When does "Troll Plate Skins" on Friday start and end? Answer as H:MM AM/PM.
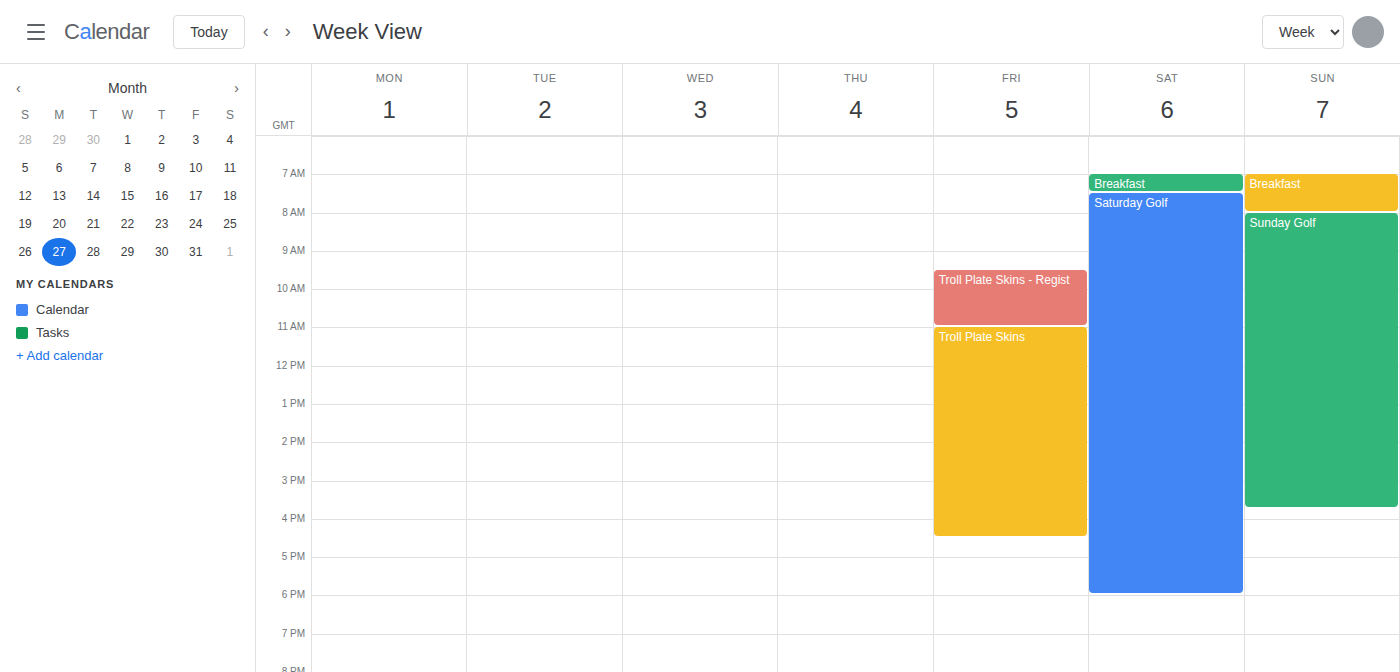
11:00 AM to 4:30 PM